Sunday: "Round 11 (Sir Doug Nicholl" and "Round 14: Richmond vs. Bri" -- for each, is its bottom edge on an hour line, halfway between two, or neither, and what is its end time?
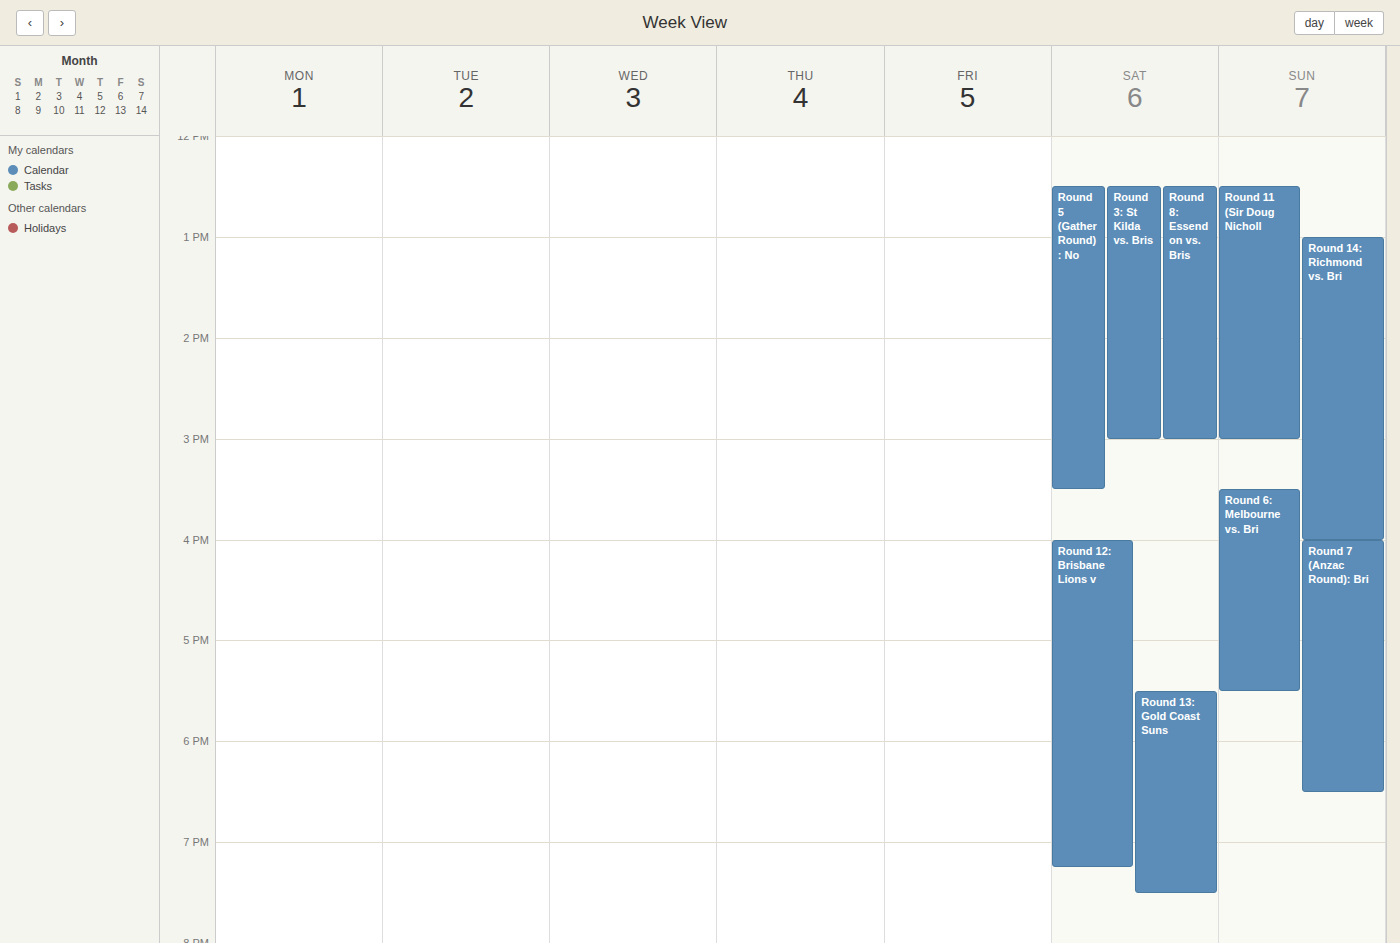
"Round 11 (Sir Doug Nicholl": 3:00 PM, exactly on the 3 PM line. "Round 14: Richmond vs. Bri": 4:00 PM, exactly on the 4 PM line.